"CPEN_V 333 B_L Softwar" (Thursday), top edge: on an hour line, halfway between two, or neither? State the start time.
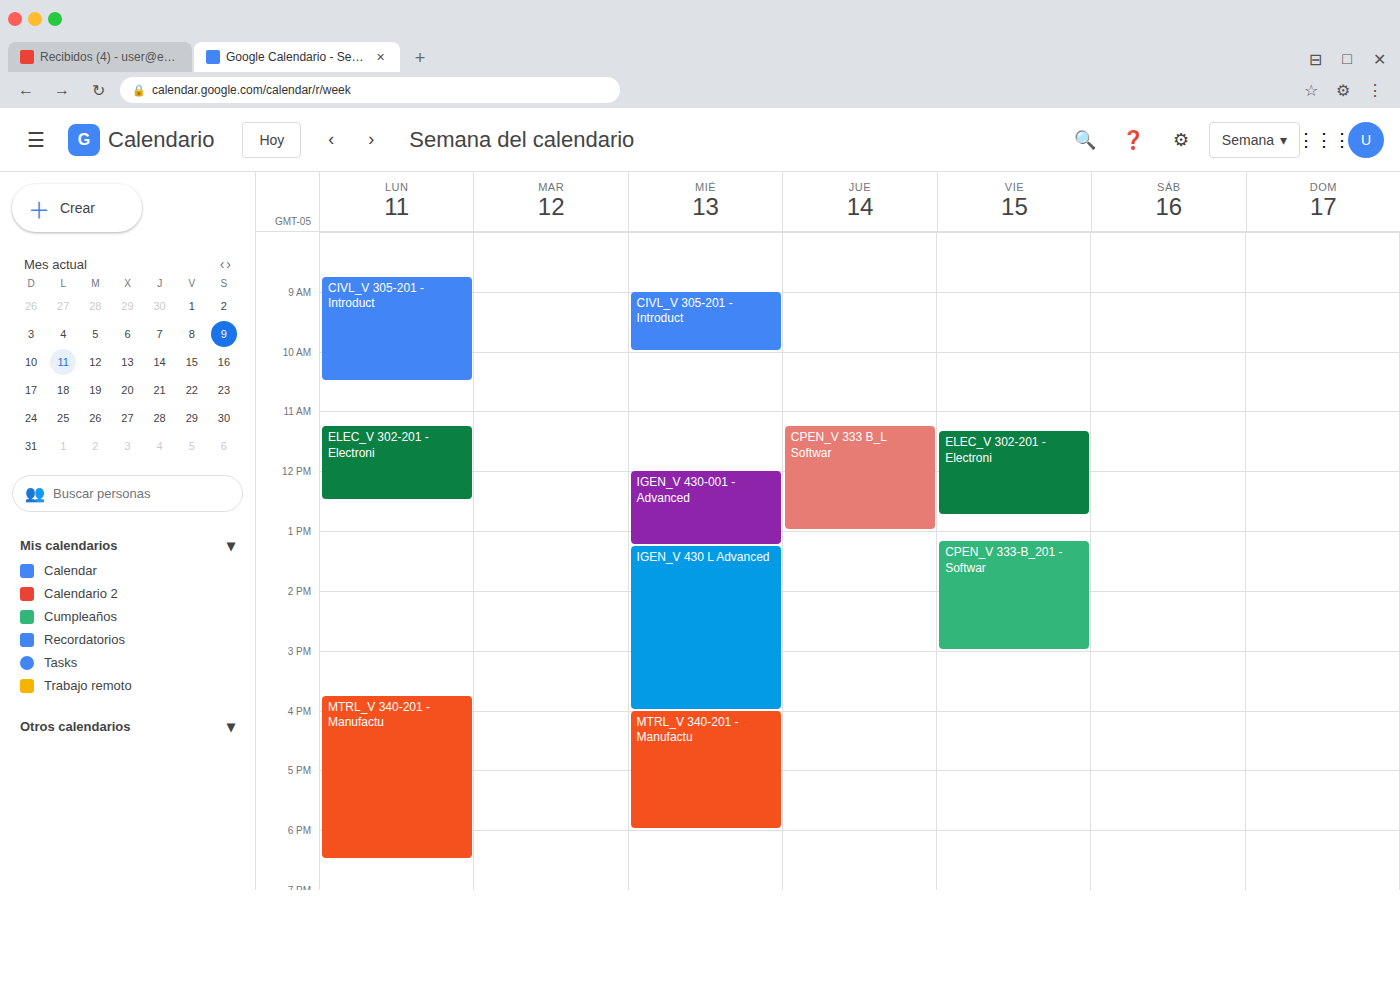
11:15 AM -- neither: a quarter of the way from the 11 AM line to the 12 PM line.